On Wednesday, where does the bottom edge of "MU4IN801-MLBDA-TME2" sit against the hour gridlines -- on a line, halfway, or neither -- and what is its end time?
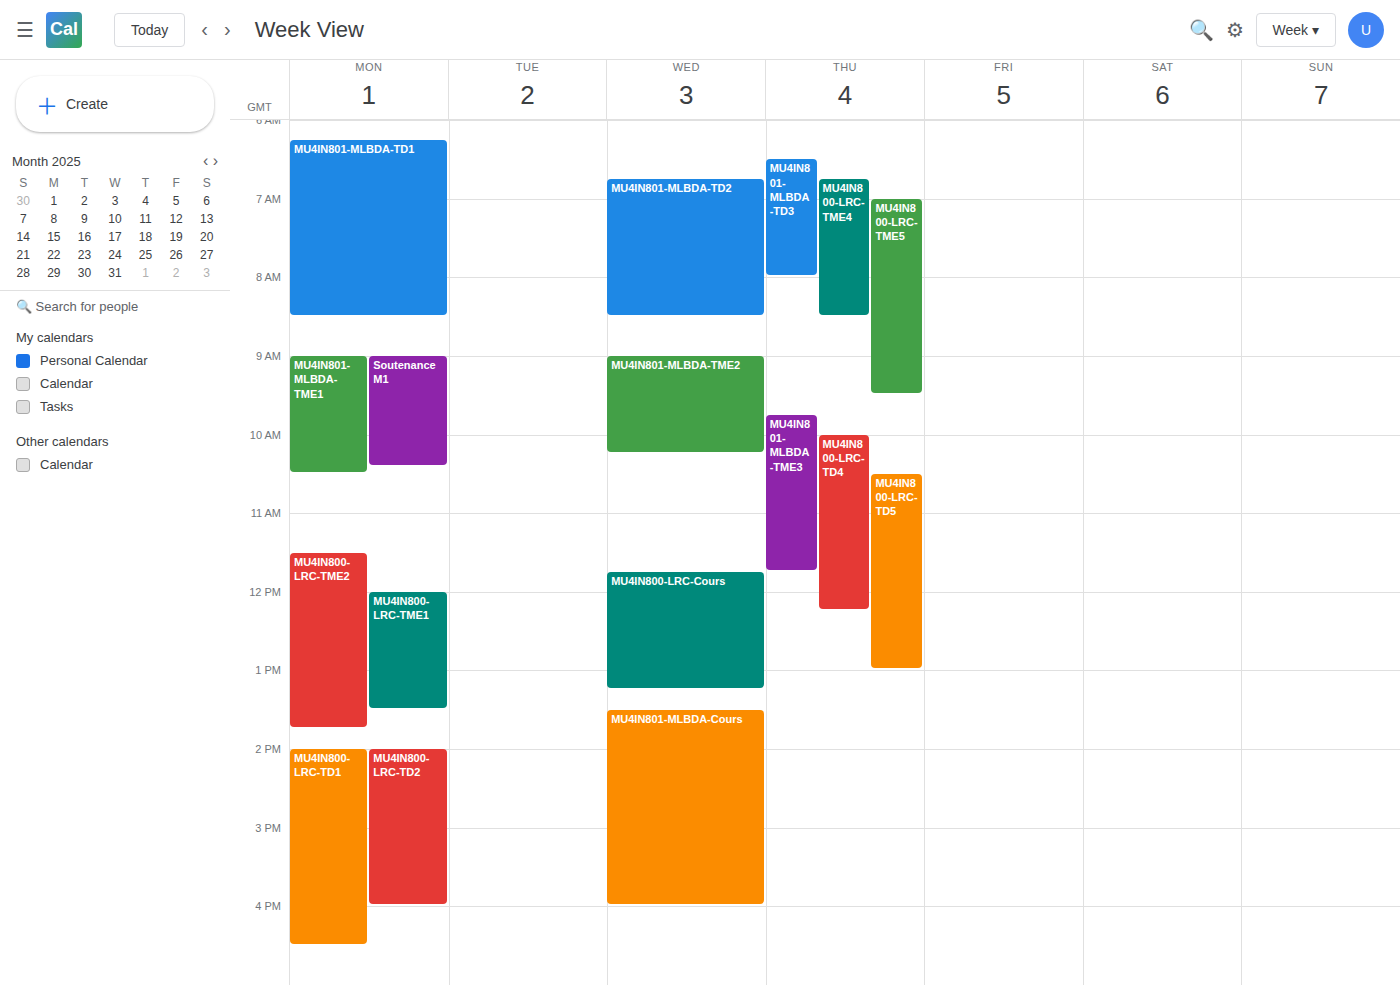
10:15 AM -- neither: a quarter of the way from the 10 AM line to the 11 AM line.